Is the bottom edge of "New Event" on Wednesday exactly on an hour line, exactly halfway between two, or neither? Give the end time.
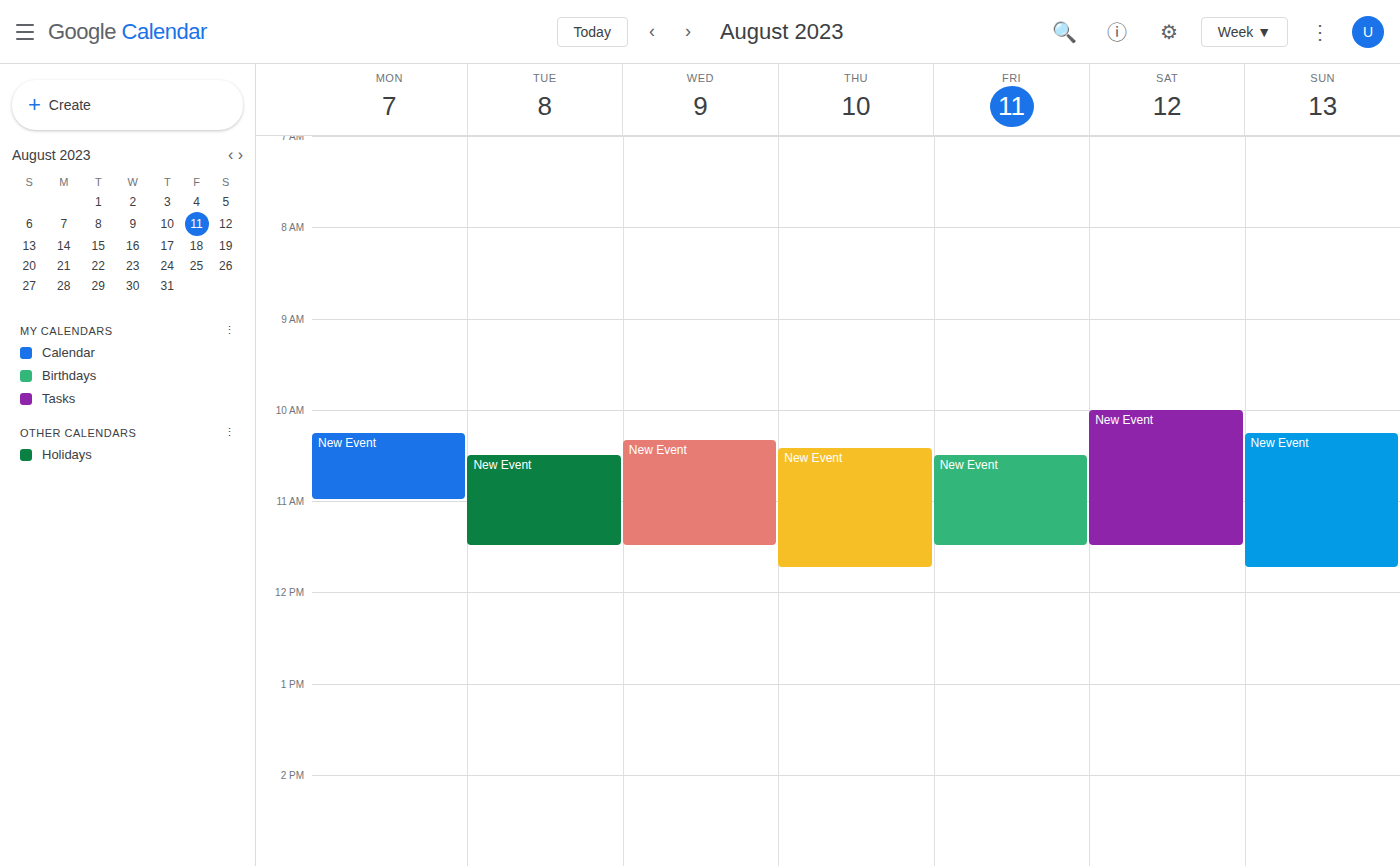
11:30 AM -- halfway between the 11 AM and 12 PM lines.